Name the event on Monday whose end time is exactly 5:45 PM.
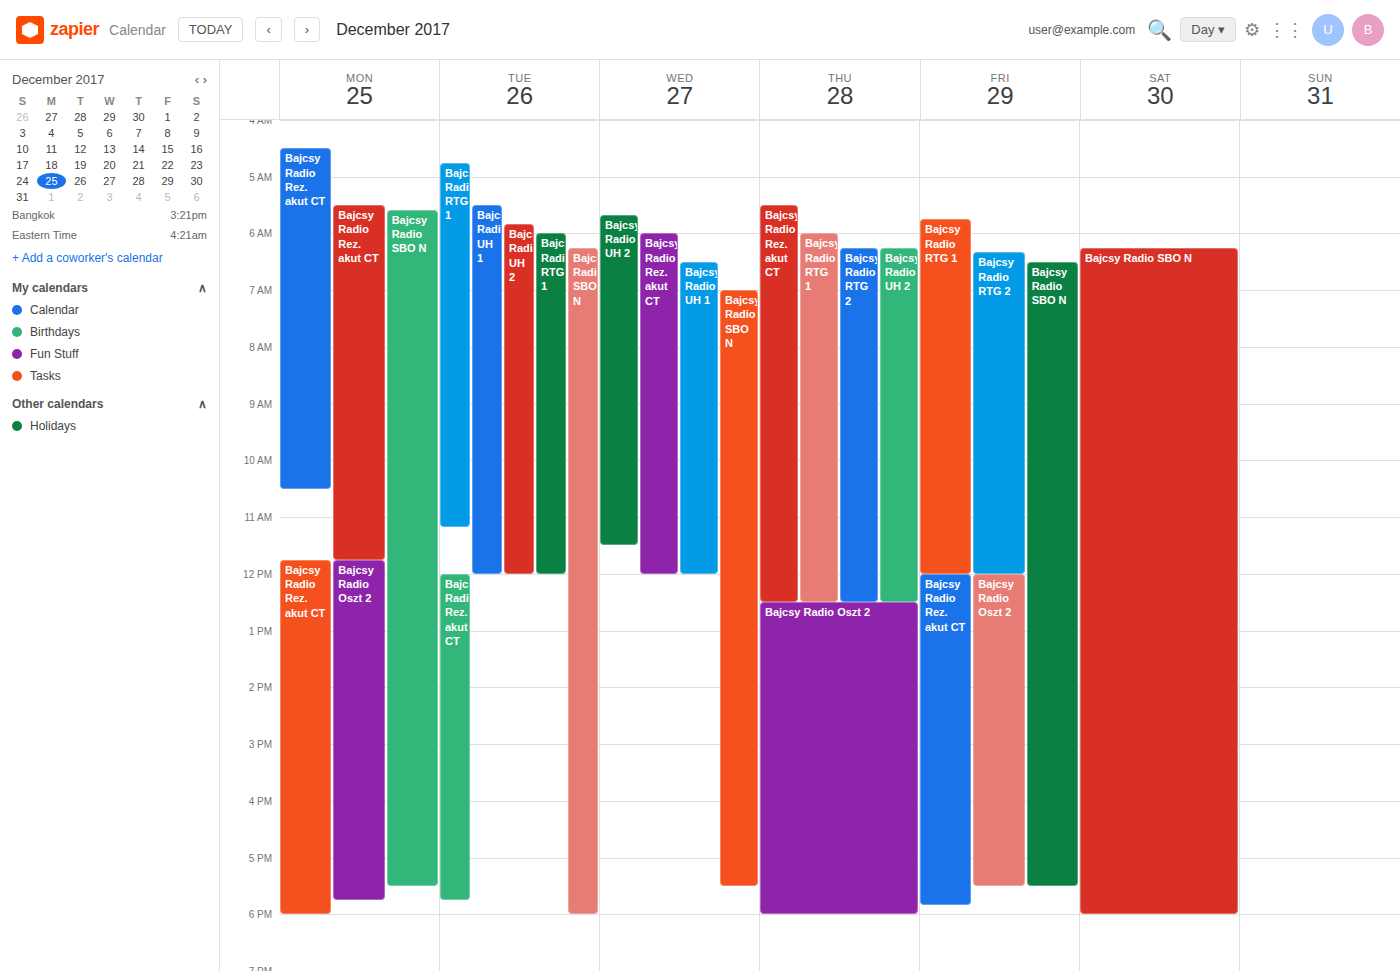
"Bajcsy Radio Oszt 2"